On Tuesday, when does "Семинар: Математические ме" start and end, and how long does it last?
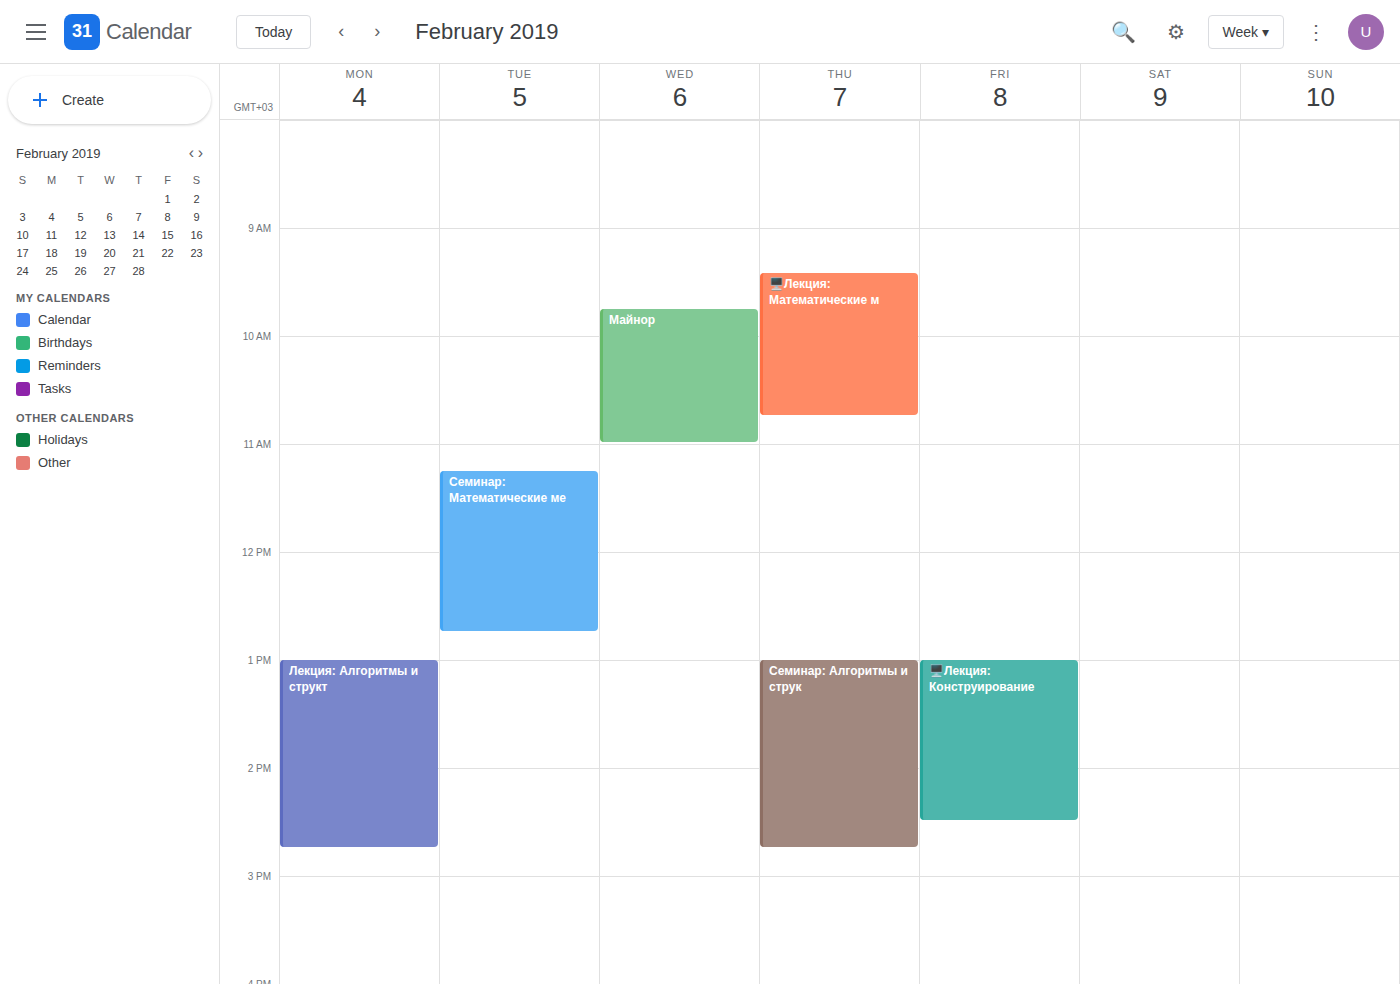
11:15 AM to 12:45 PM, 1 hour 30 minutes